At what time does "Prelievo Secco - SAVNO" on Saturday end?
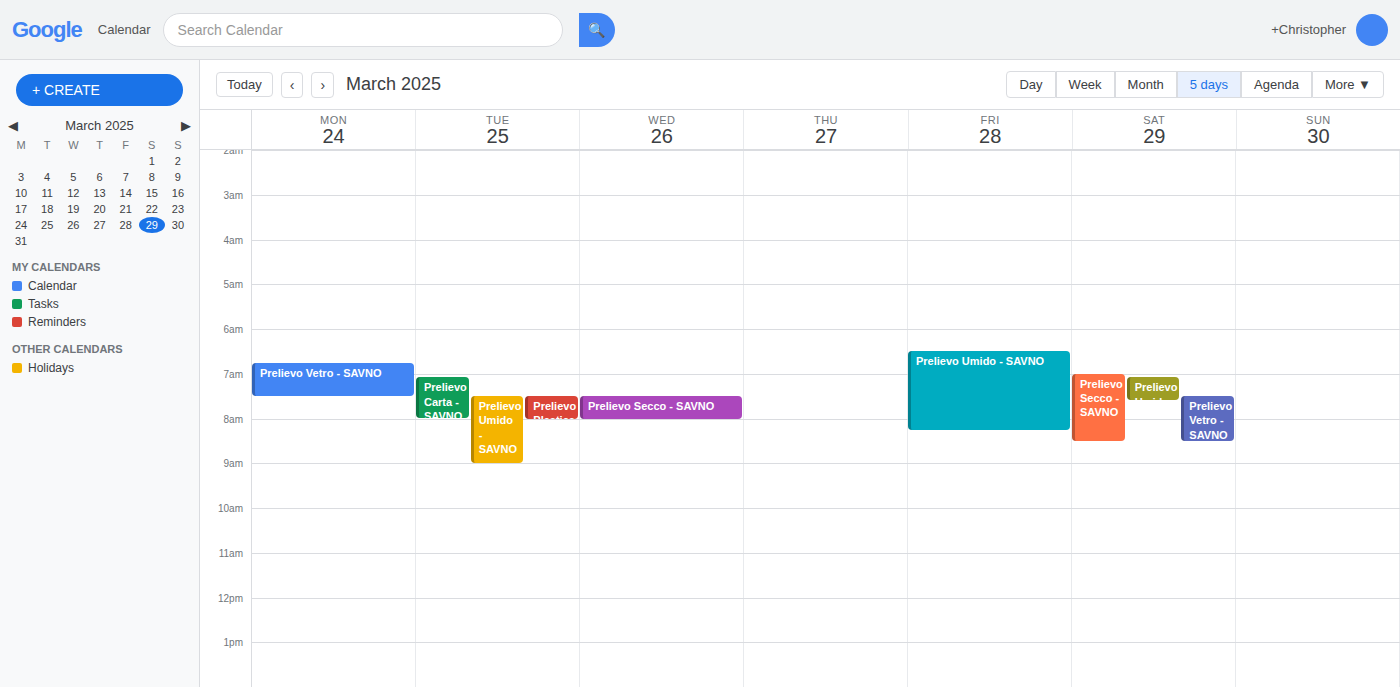
8:30 AM